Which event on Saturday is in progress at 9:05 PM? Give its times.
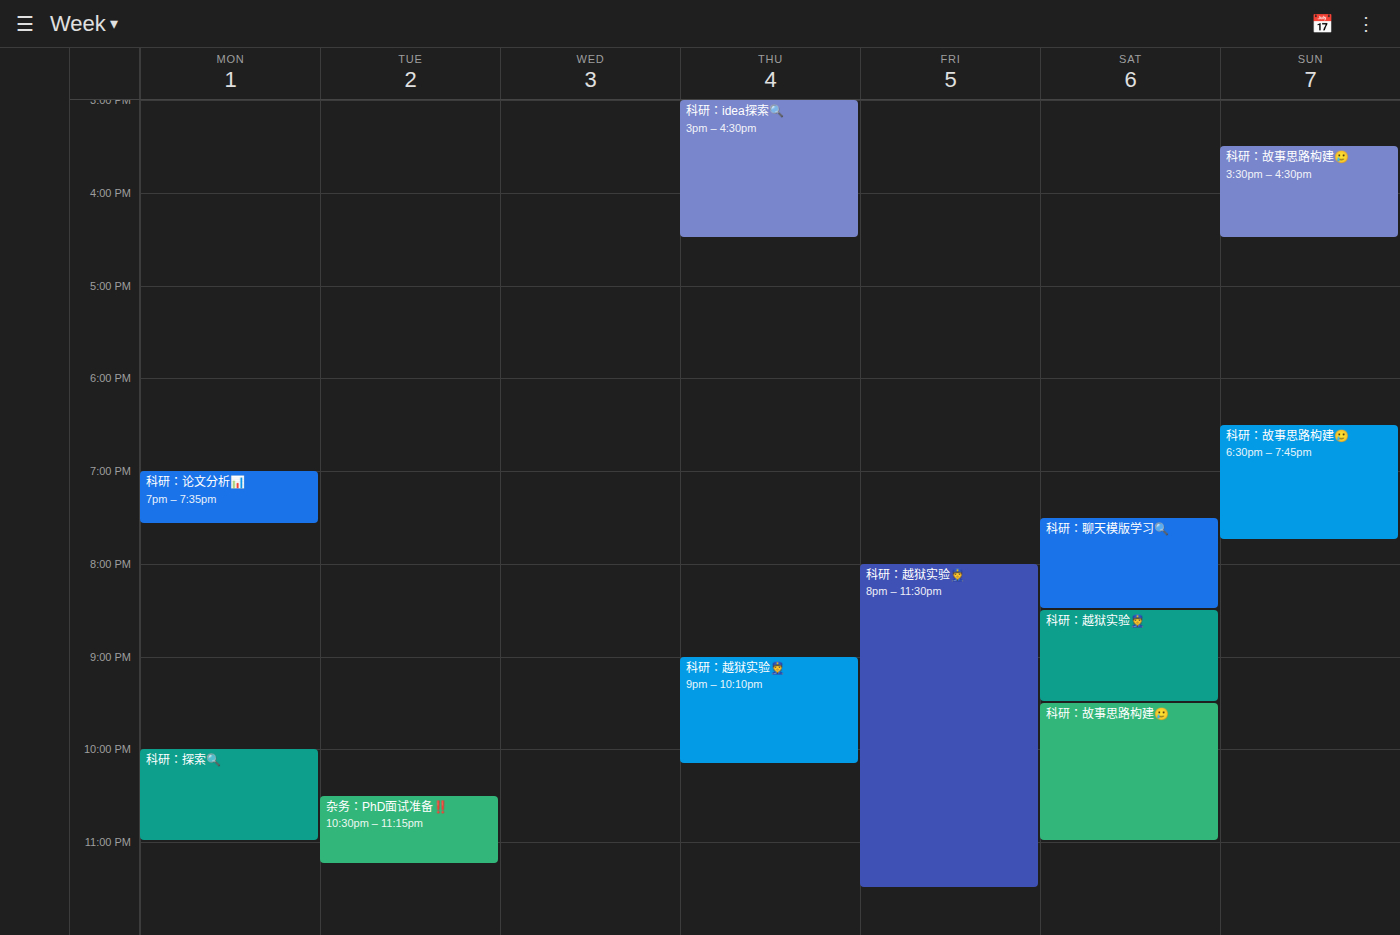
"科研：越狱实验👮", 8:30 PM to 9:30 PM